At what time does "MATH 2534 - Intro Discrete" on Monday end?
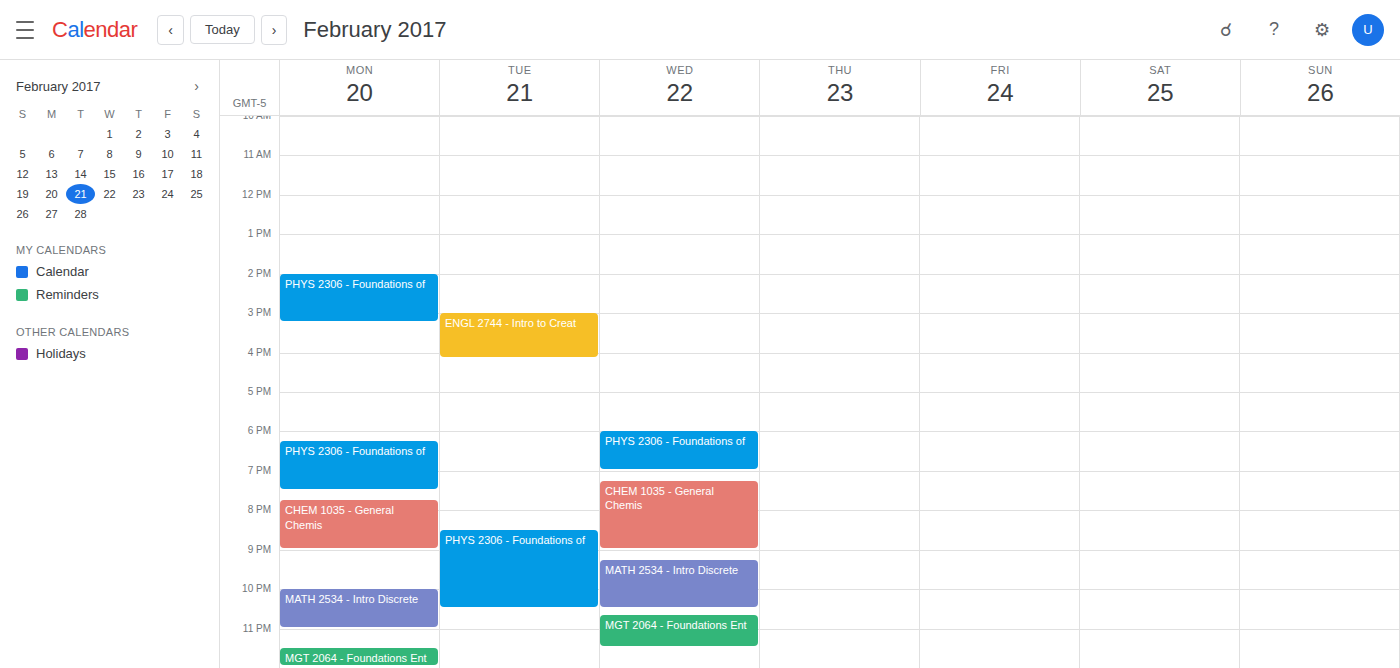
11:00 PM